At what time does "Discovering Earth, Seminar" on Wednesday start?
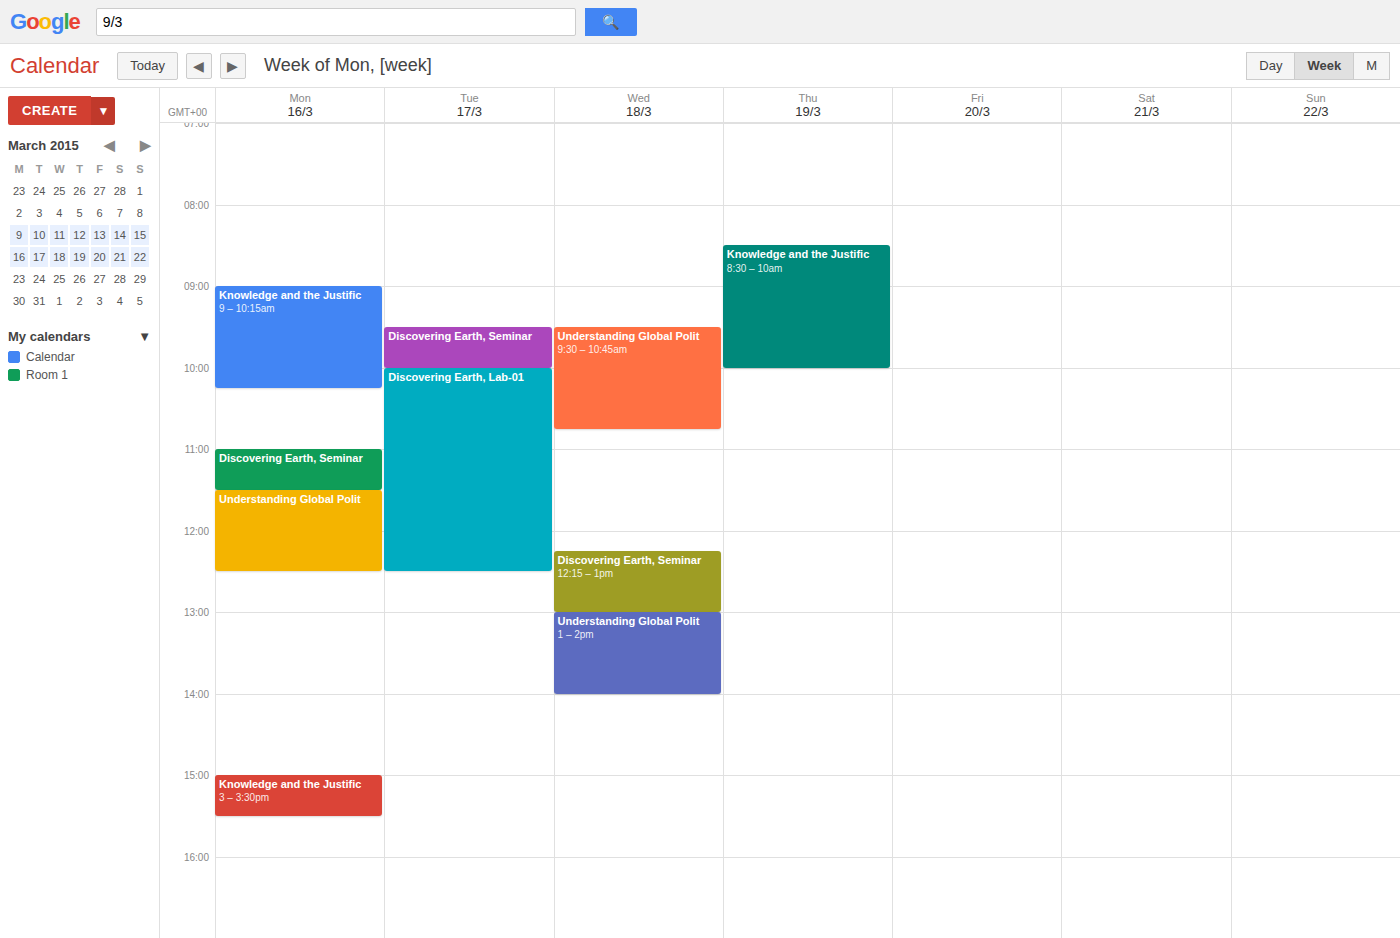
12:15